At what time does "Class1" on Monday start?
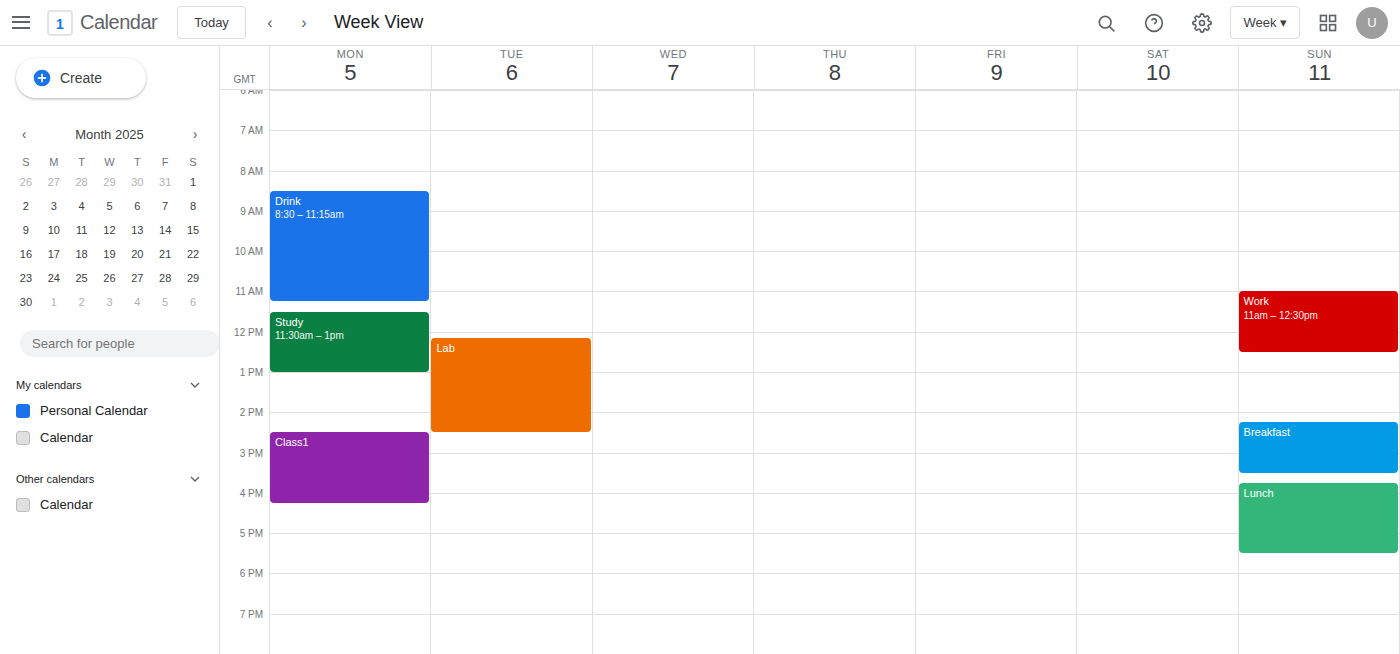
2:30 PM